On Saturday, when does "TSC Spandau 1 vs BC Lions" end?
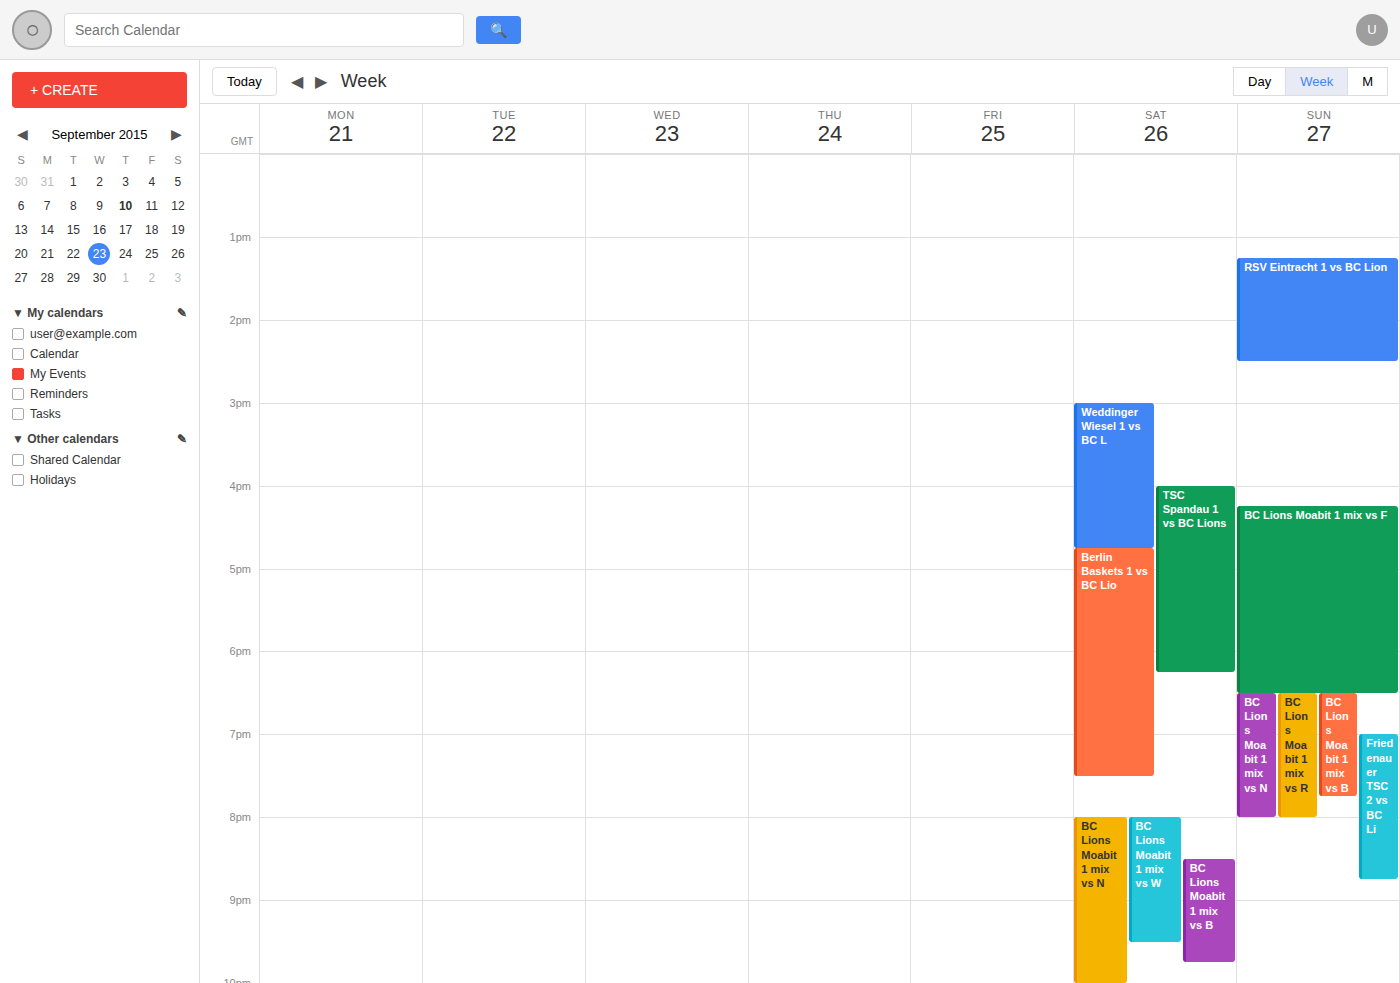
6:15 PM